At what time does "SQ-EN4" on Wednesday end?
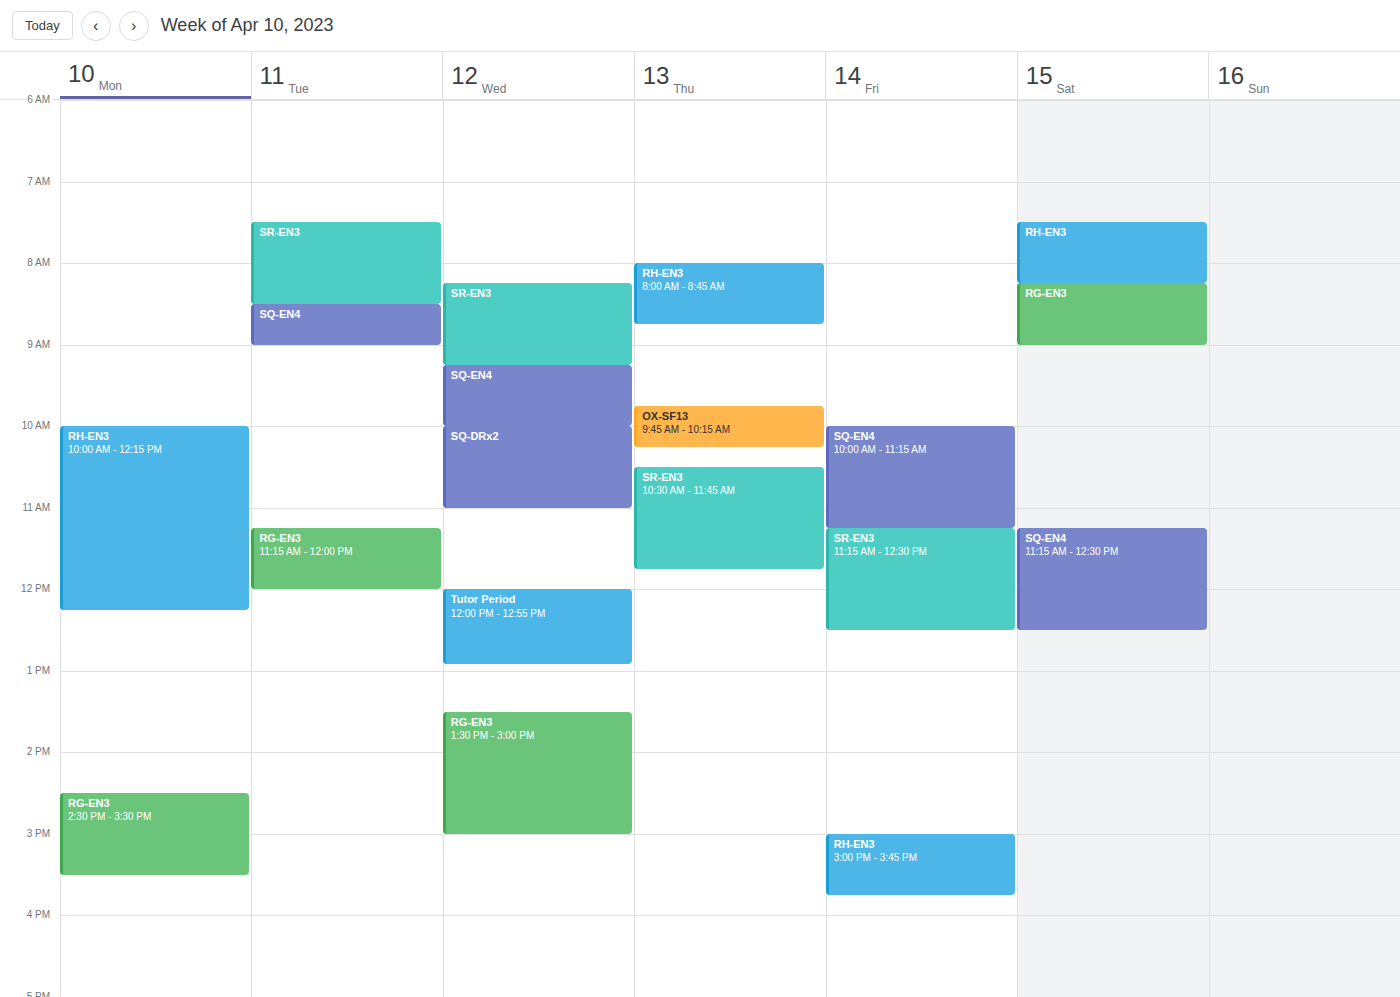
10:00 AM